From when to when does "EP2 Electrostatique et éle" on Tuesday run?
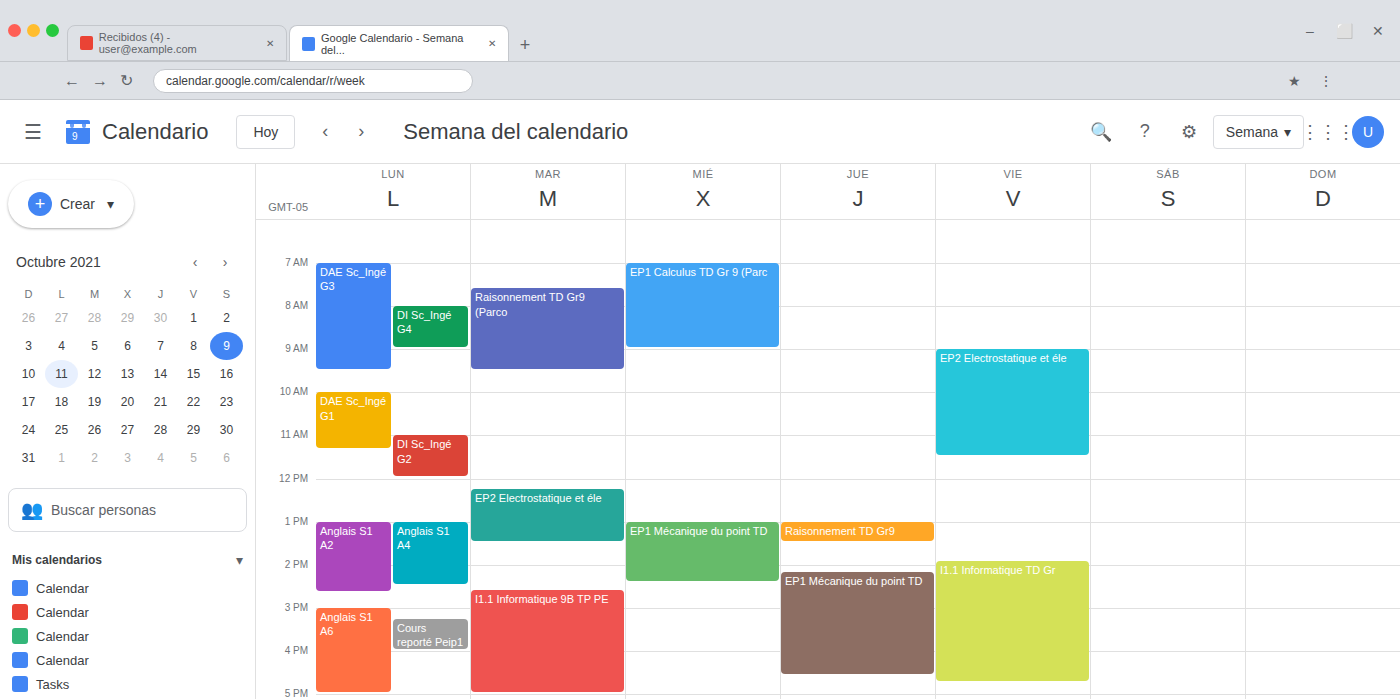
12:15 to 13:30